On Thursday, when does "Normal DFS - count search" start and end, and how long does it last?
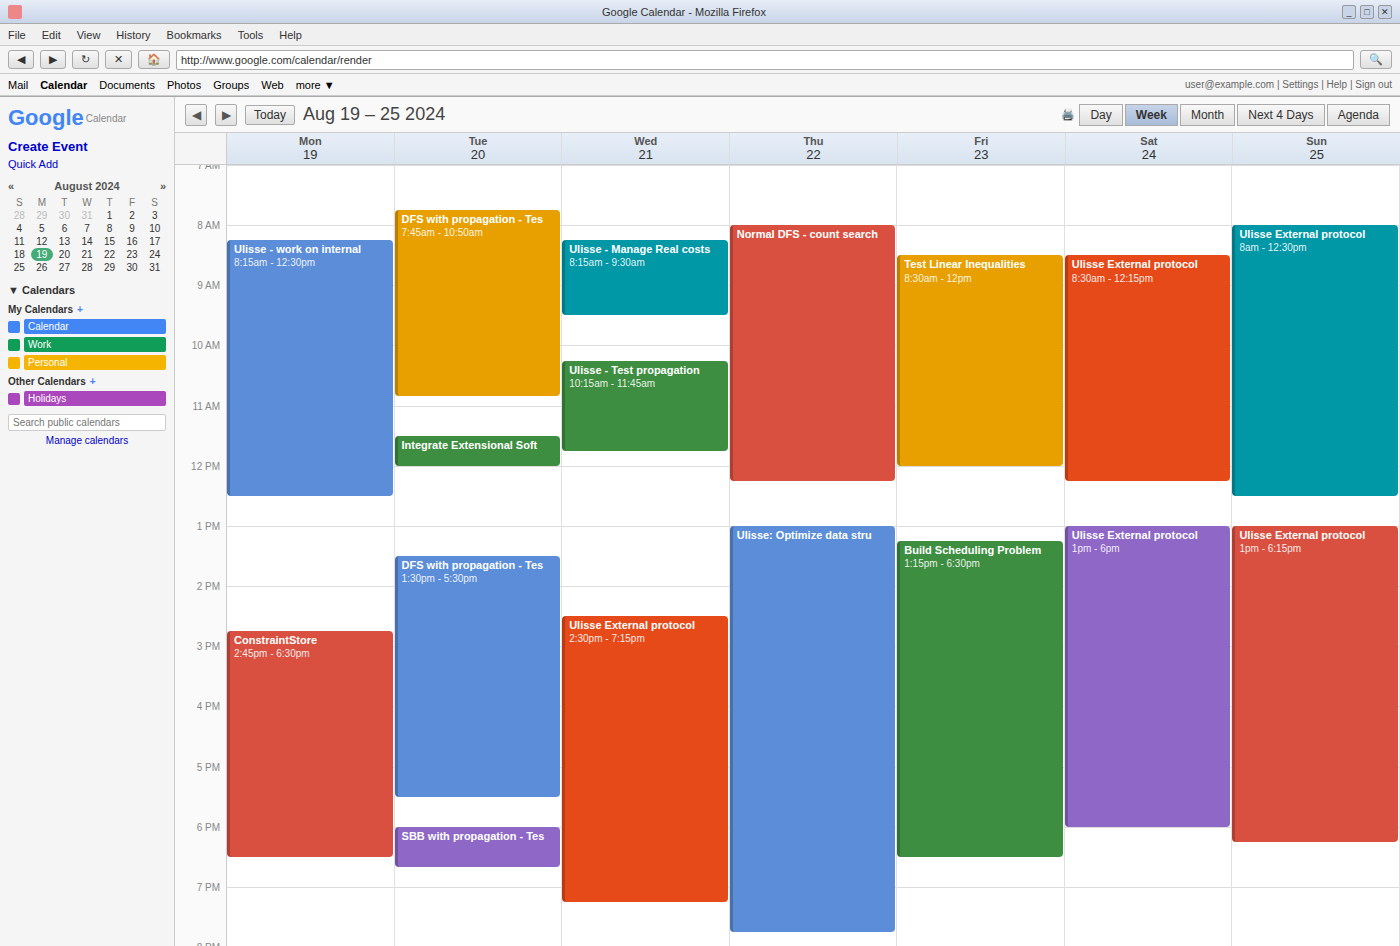
08:00 to 12:15, 4 hours 15 minutes